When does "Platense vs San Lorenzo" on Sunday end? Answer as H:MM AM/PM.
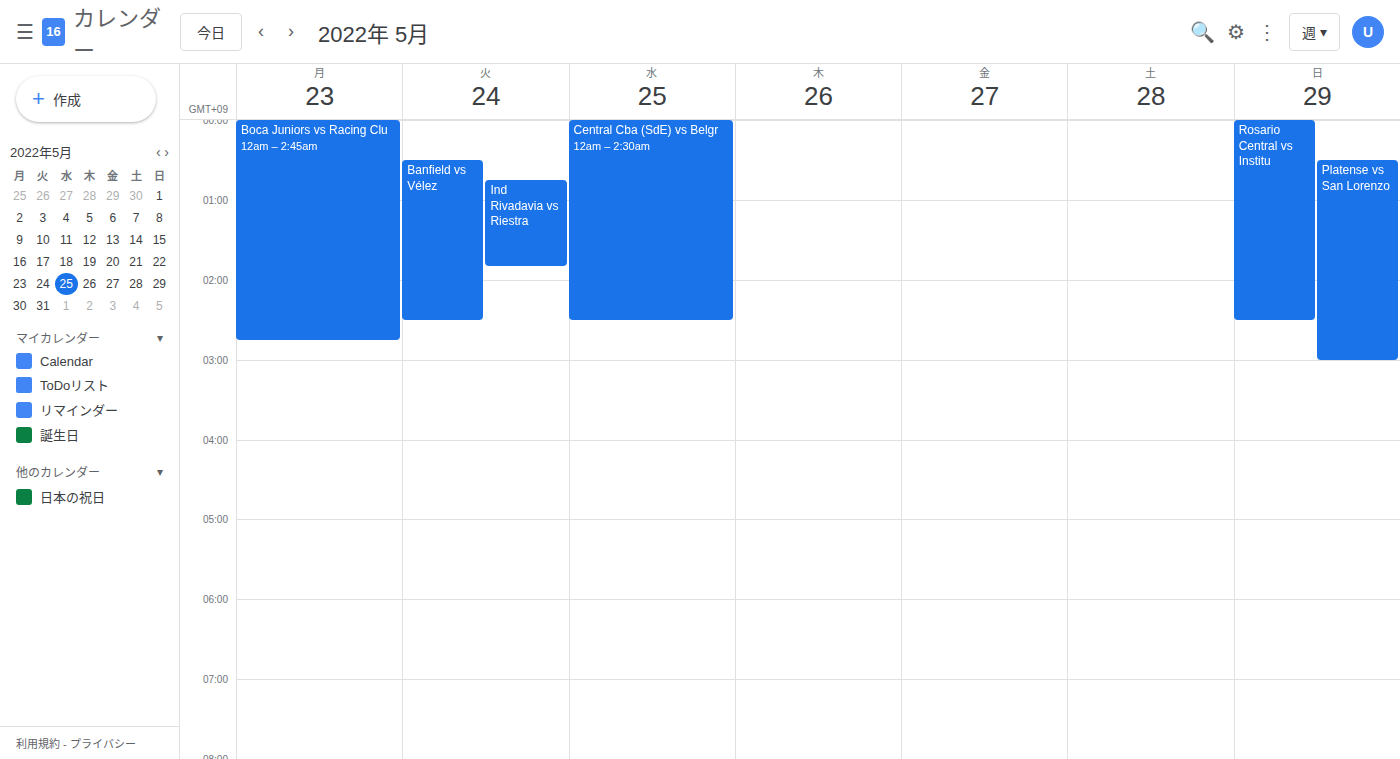
3:00 AM